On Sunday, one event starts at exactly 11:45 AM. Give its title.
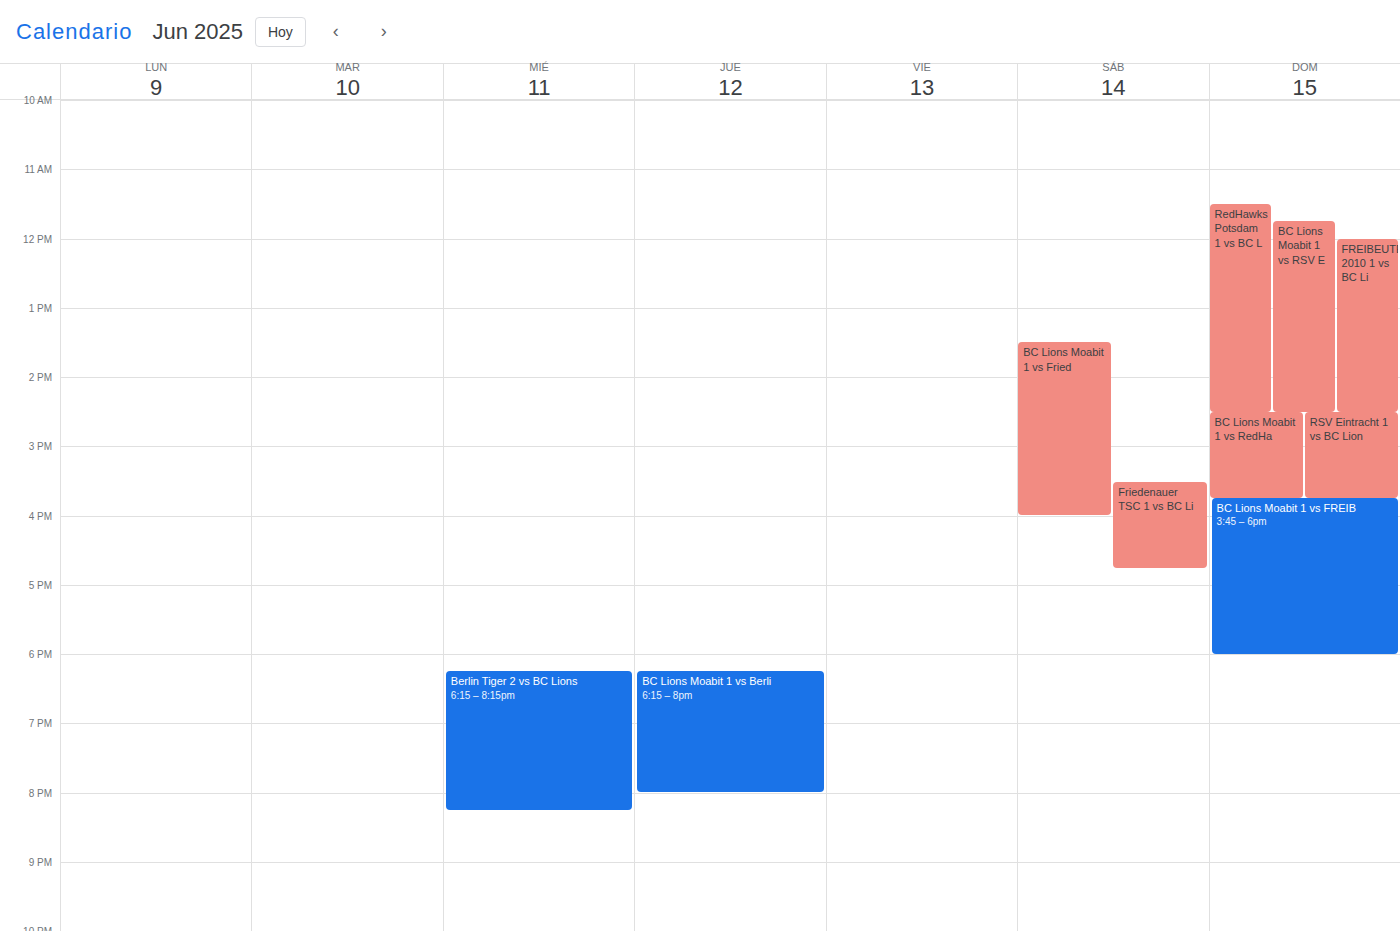
"BC Lions Moabit 1 vs RSV E"